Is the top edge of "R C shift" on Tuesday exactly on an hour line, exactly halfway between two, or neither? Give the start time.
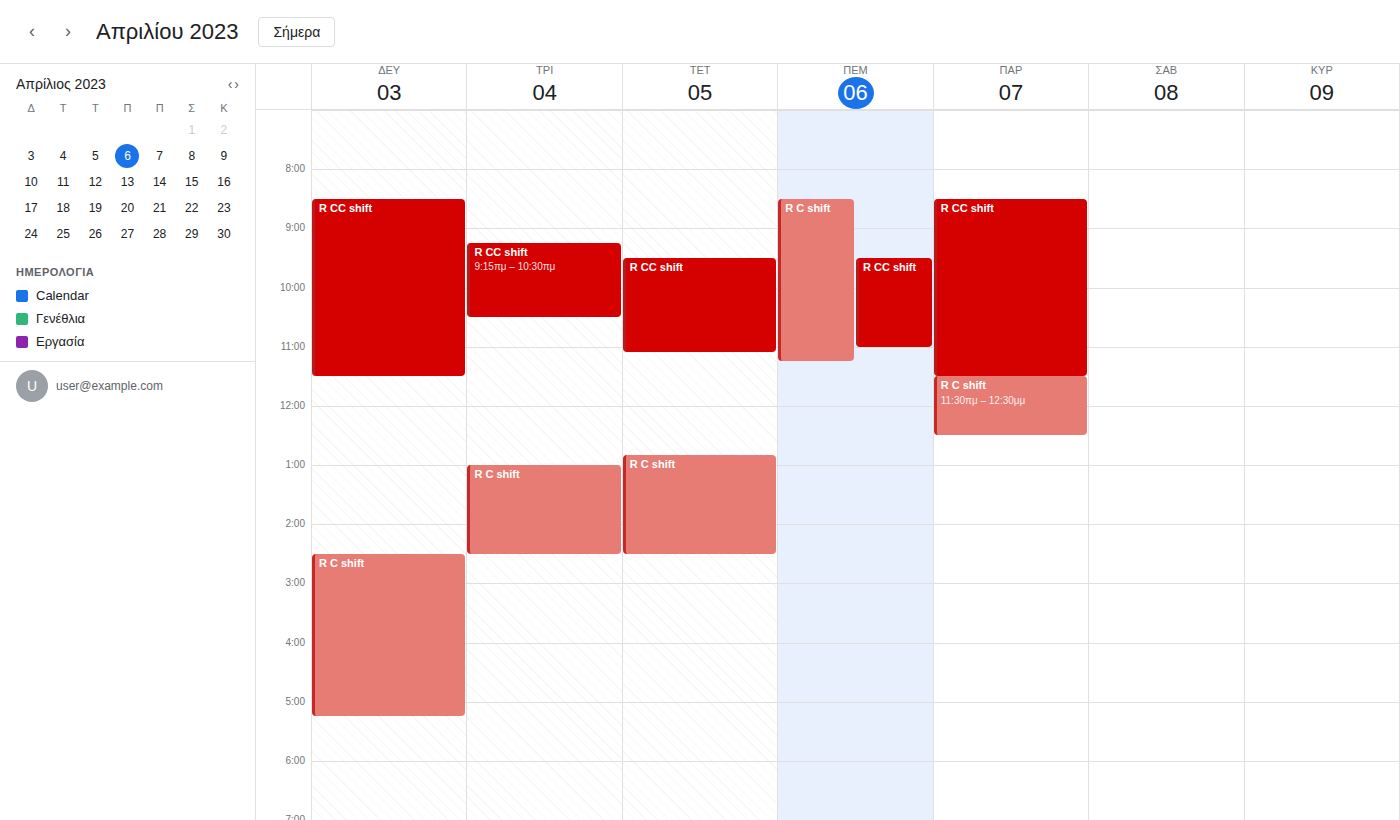
1:00 PM -- exactly on the 1 PM line.